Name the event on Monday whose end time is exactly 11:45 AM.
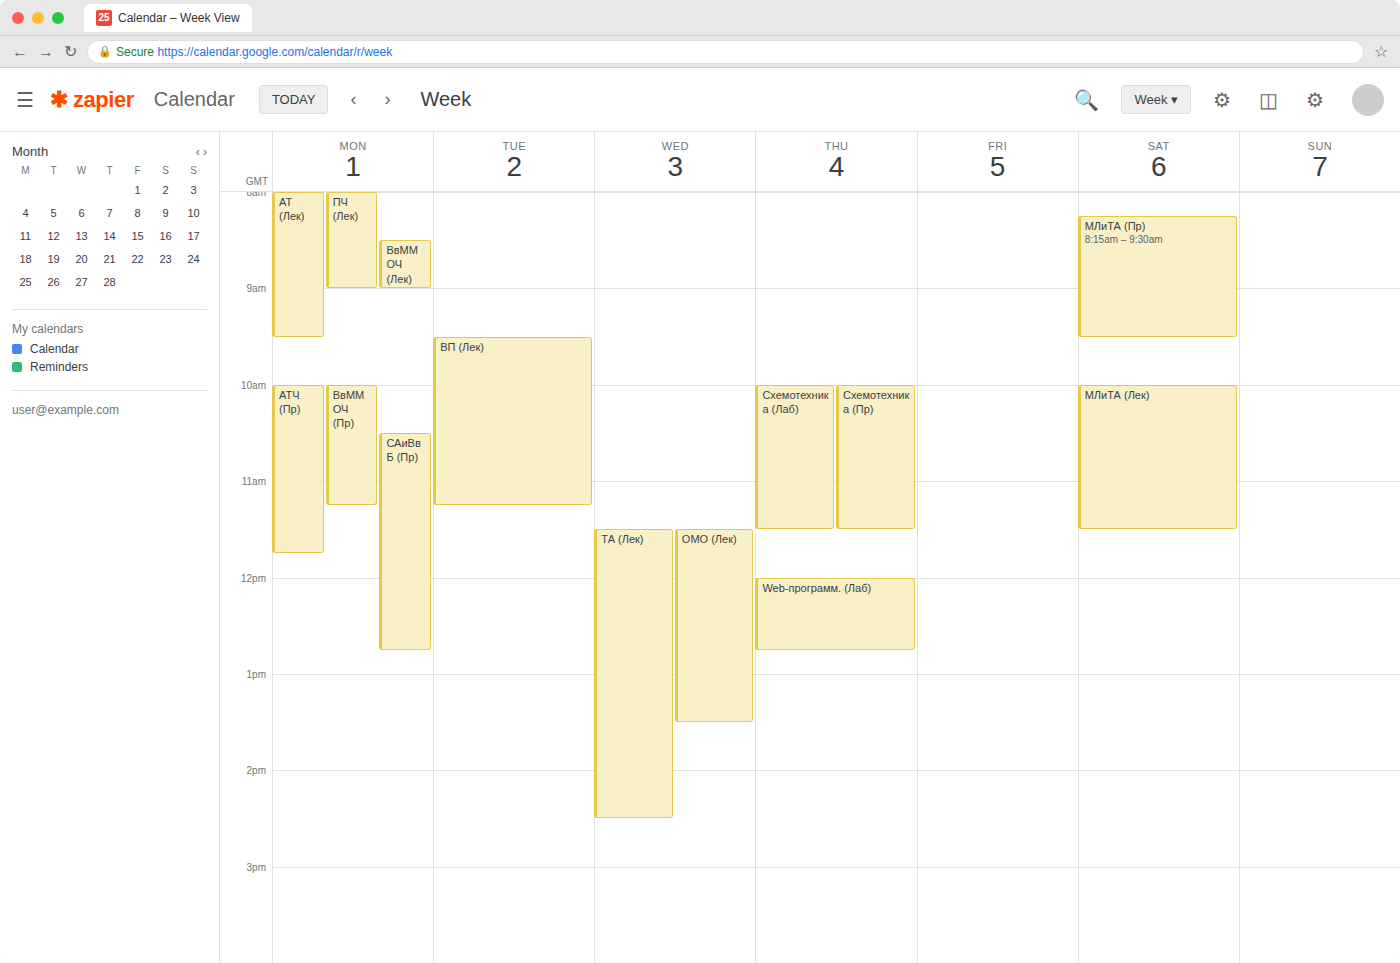
"АТЧ (Пр)"